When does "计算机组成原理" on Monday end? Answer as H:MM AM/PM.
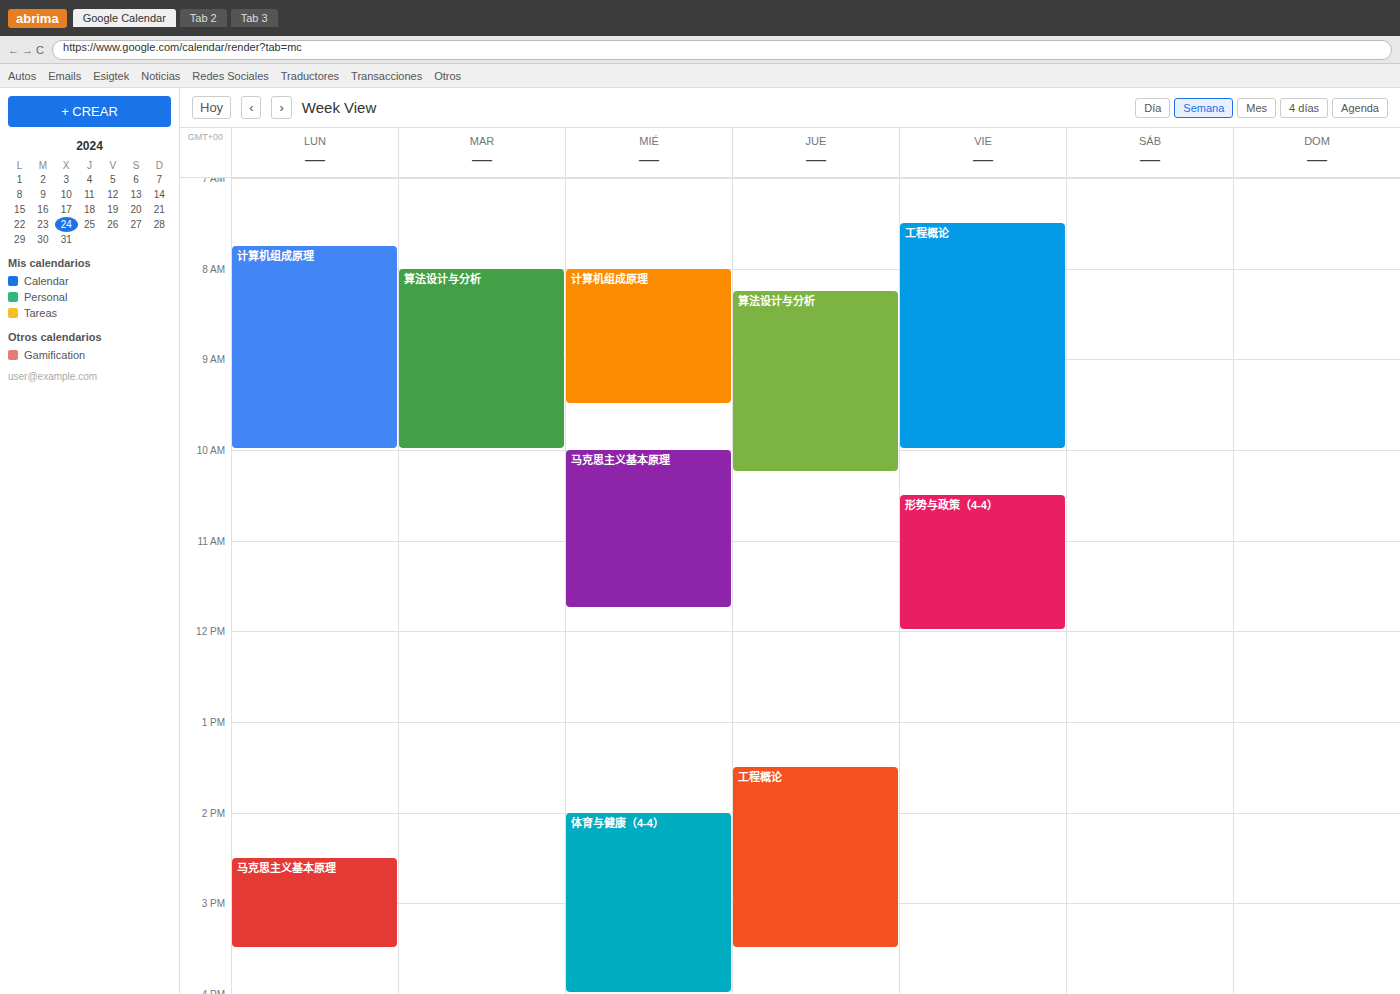
10:00 AM